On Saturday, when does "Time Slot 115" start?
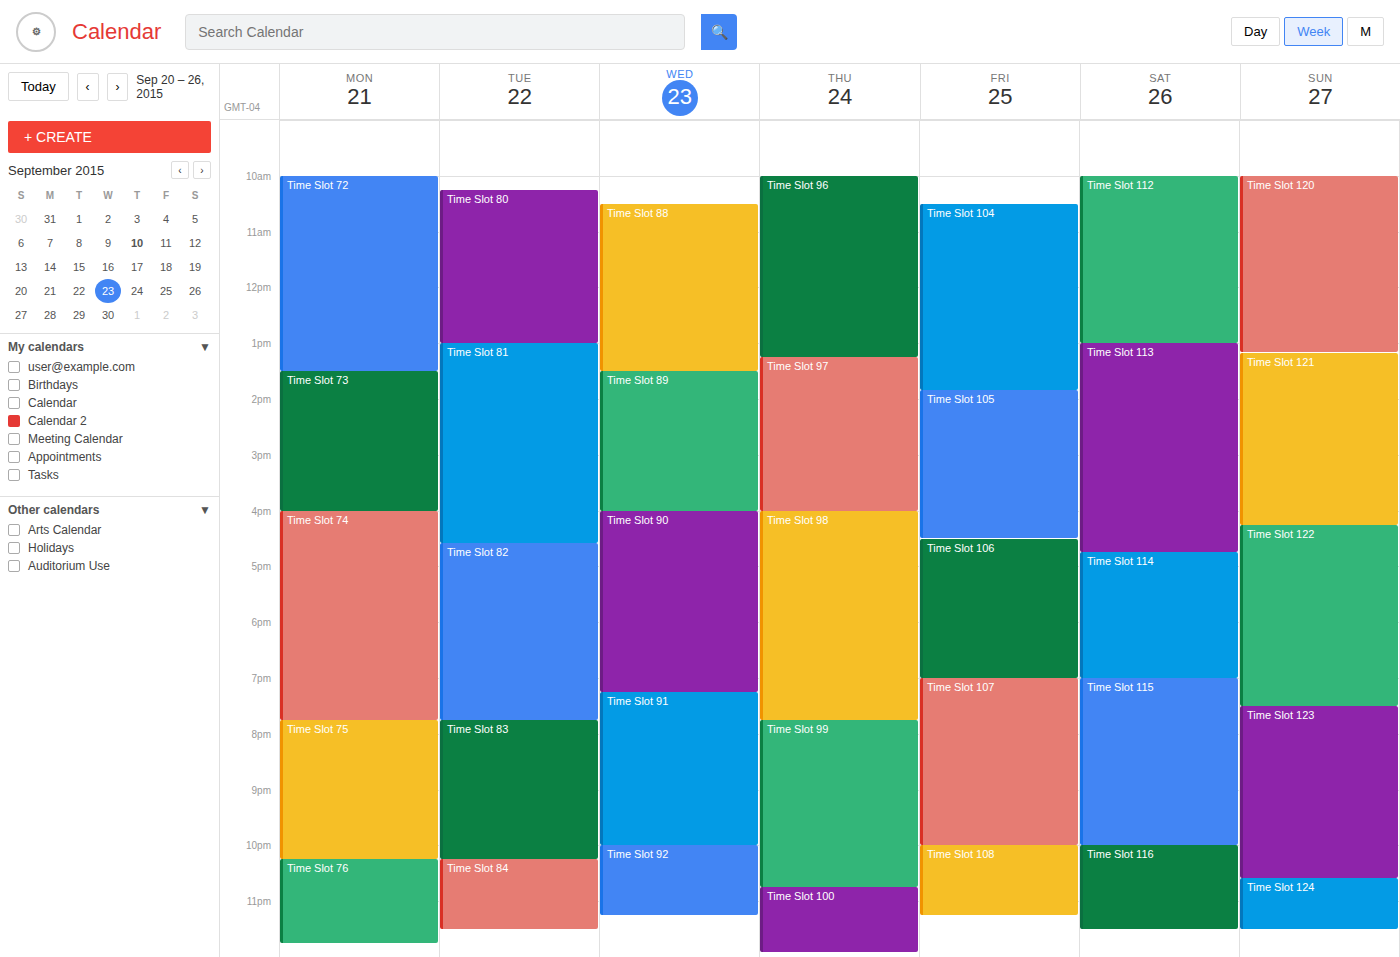
7:00 PM